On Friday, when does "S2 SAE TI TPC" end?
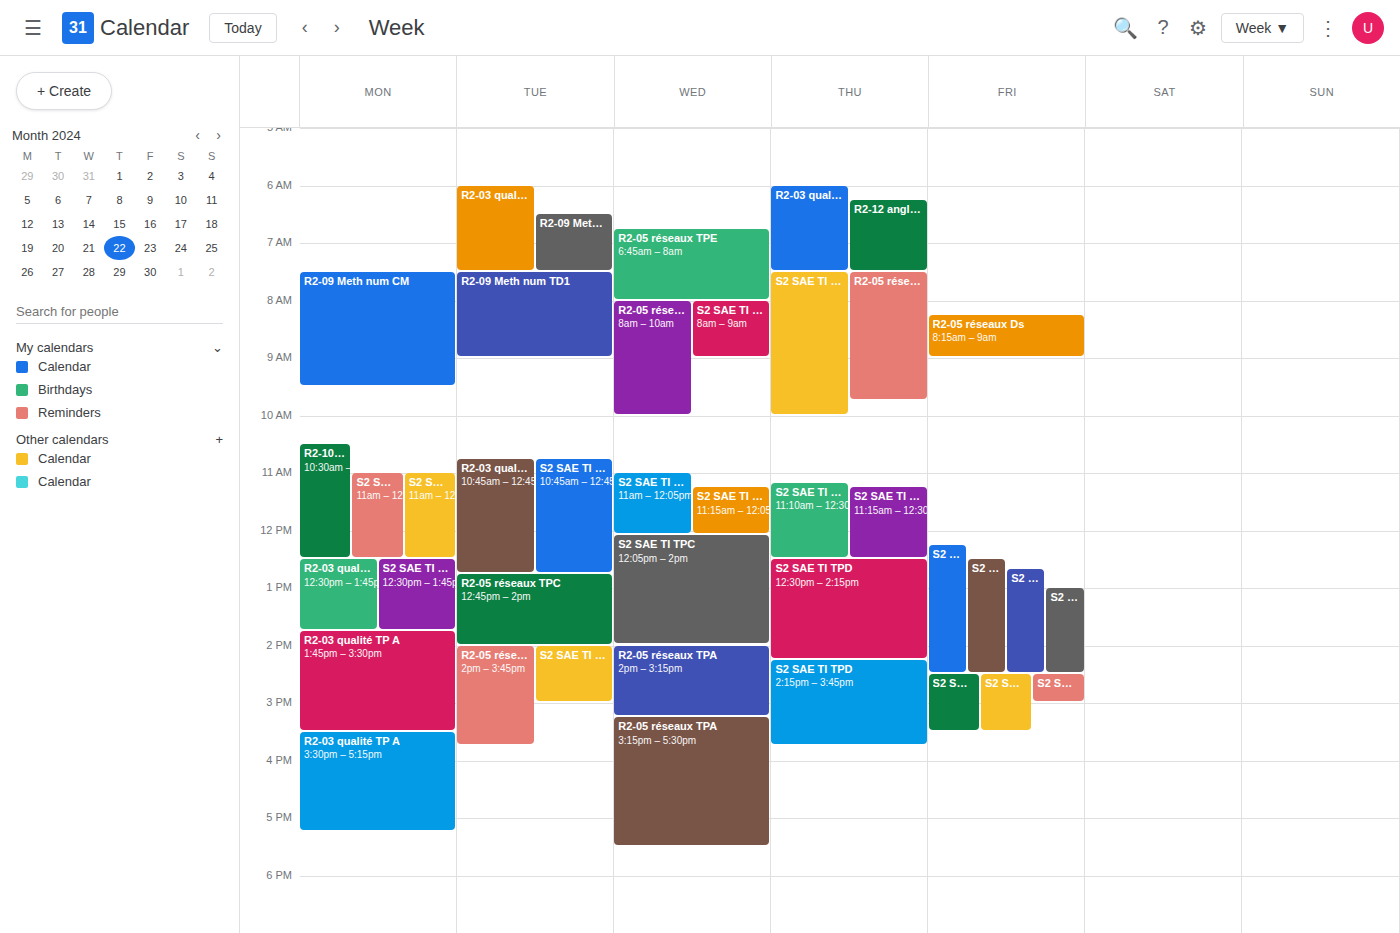
3:00 PM